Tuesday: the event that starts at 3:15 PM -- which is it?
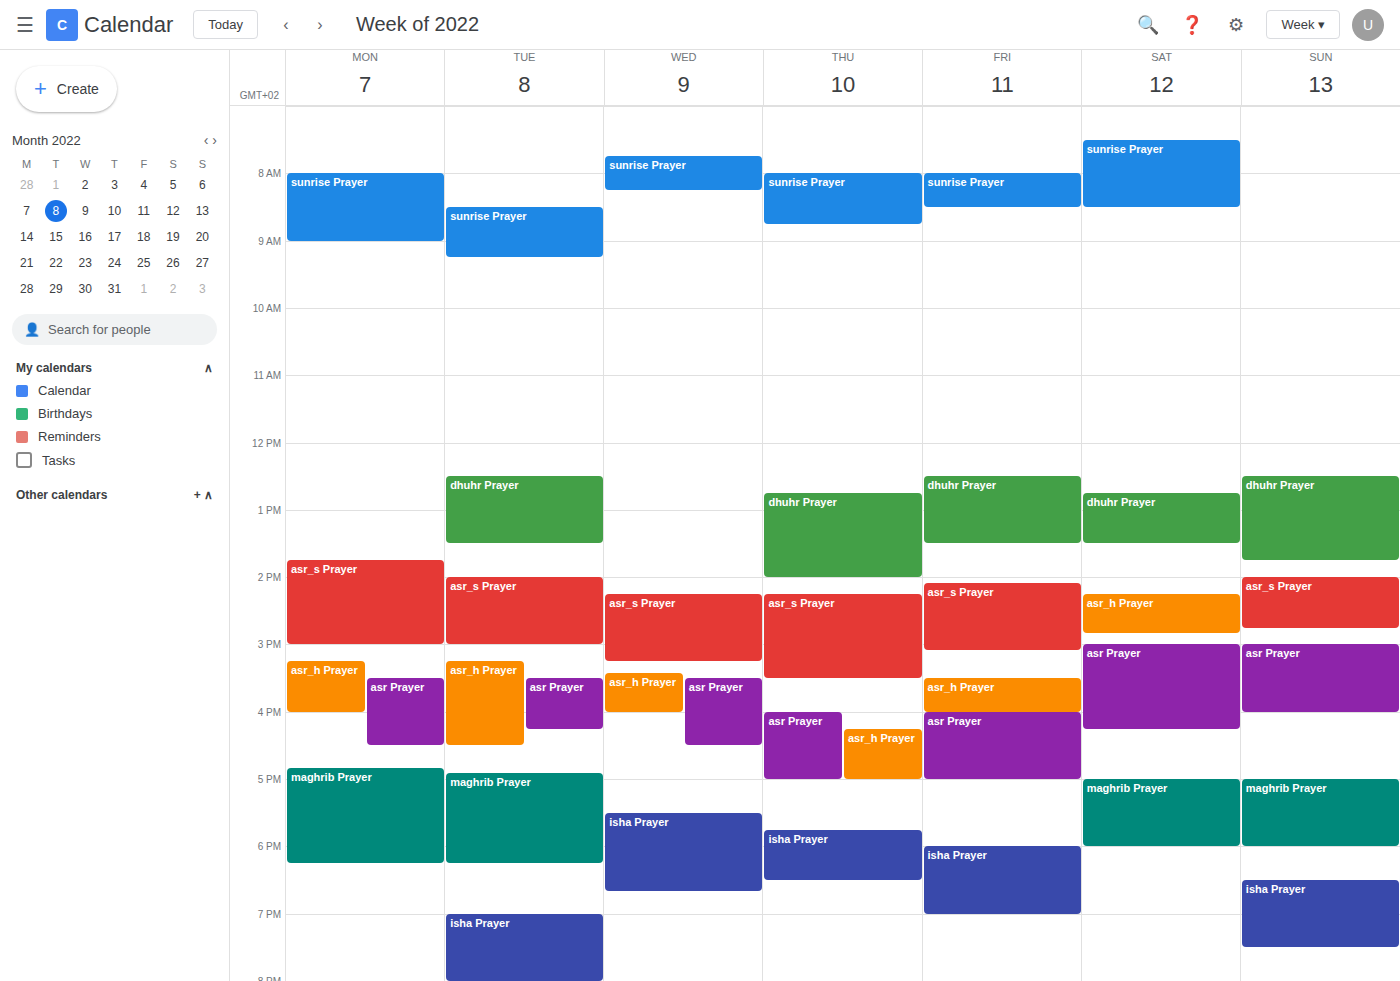
"asr_h Prayer"